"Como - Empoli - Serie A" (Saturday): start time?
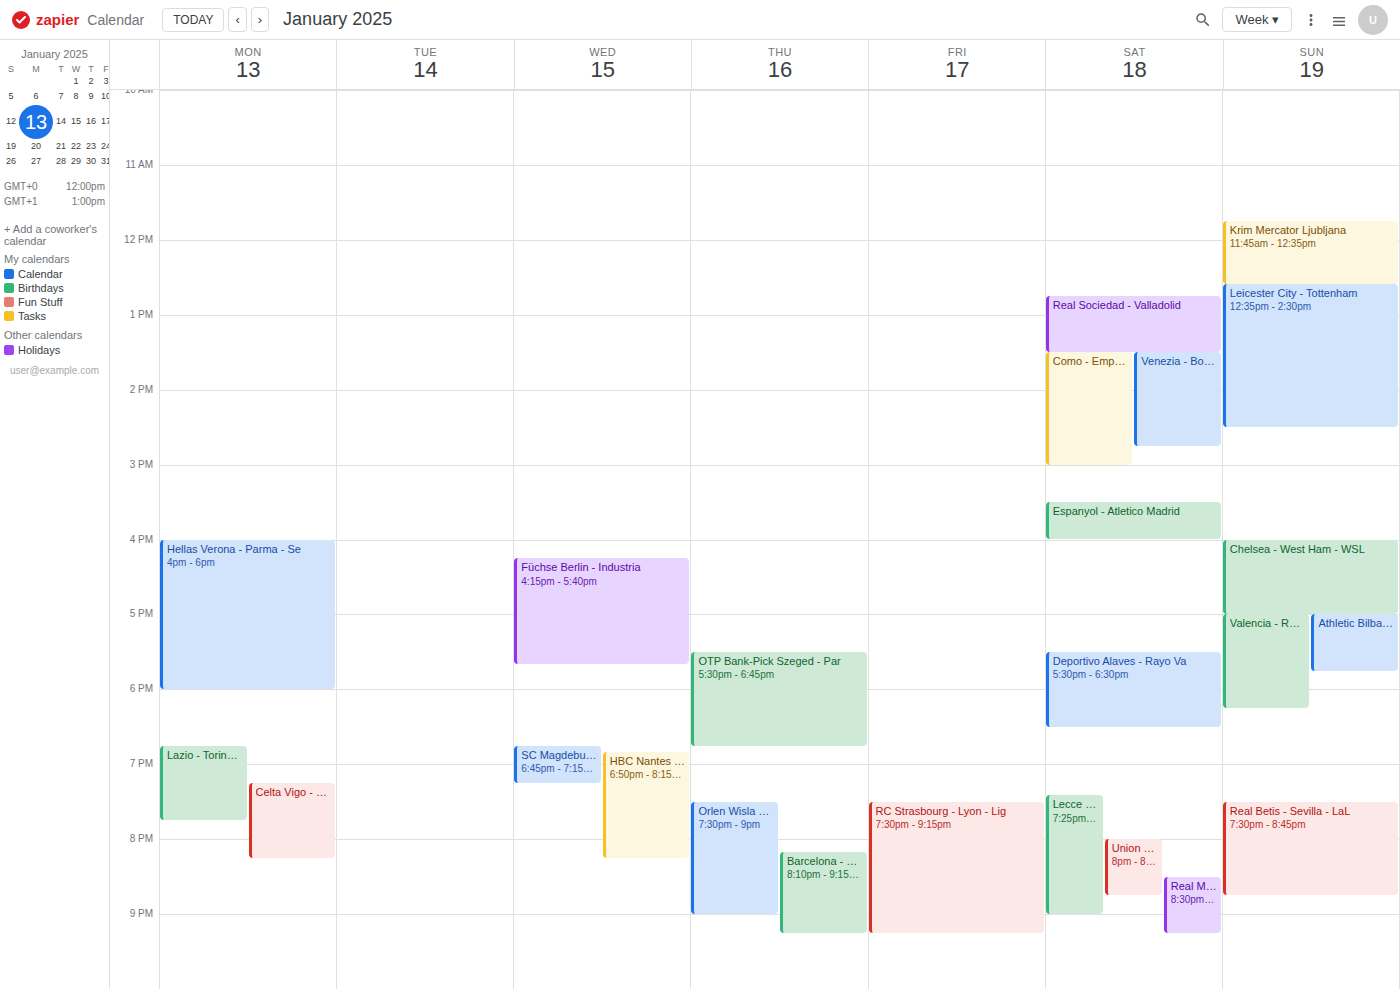
1:30 PM